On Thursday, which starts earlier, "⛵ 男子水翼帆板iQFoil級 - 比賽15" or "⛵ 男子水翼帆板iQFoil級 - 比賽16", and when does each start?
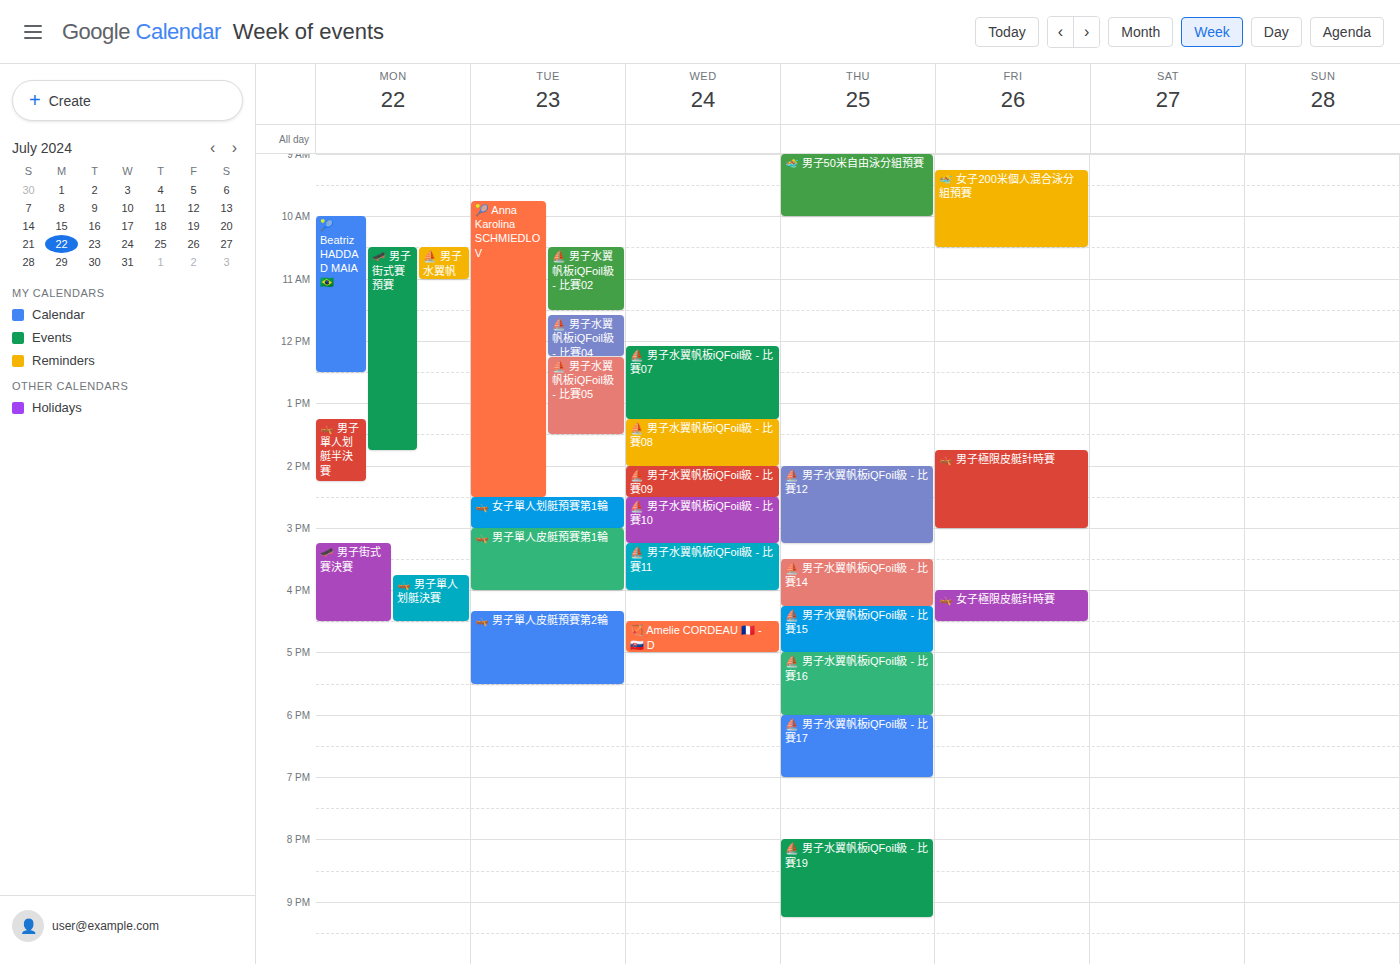
"⛵ 男子水翼帆板iQFoil級 - 比賽15" 4:15 PM; "⛵ 男子水翼帆板iQFoil級 - 比賽16" 5:00 PM.